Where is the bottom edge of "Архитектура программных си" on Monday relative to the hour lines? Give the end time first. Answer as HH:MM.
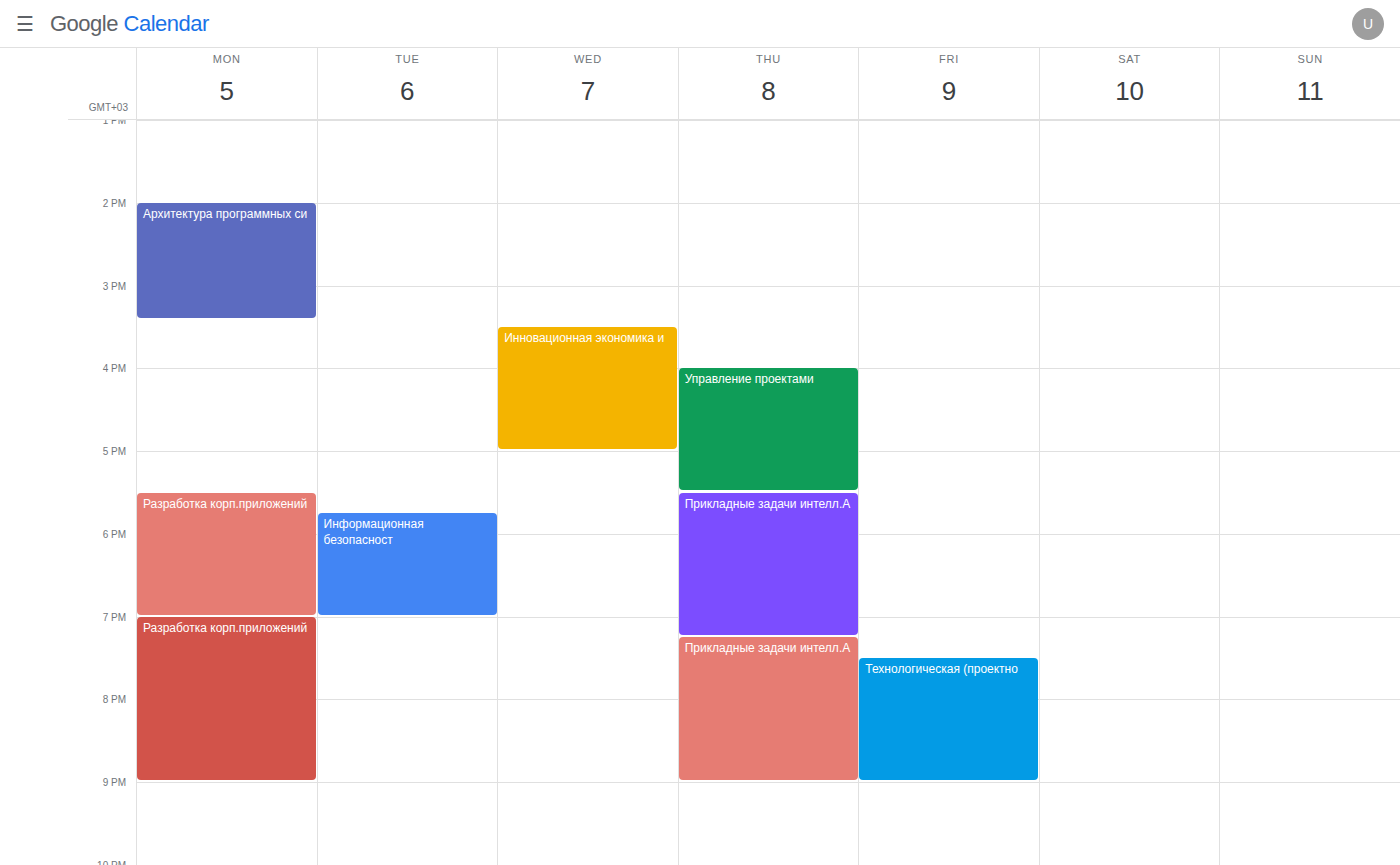
15:25 -- neither: 25 minutes below the 15:00 line and 35 minutes above the 16:00 line.